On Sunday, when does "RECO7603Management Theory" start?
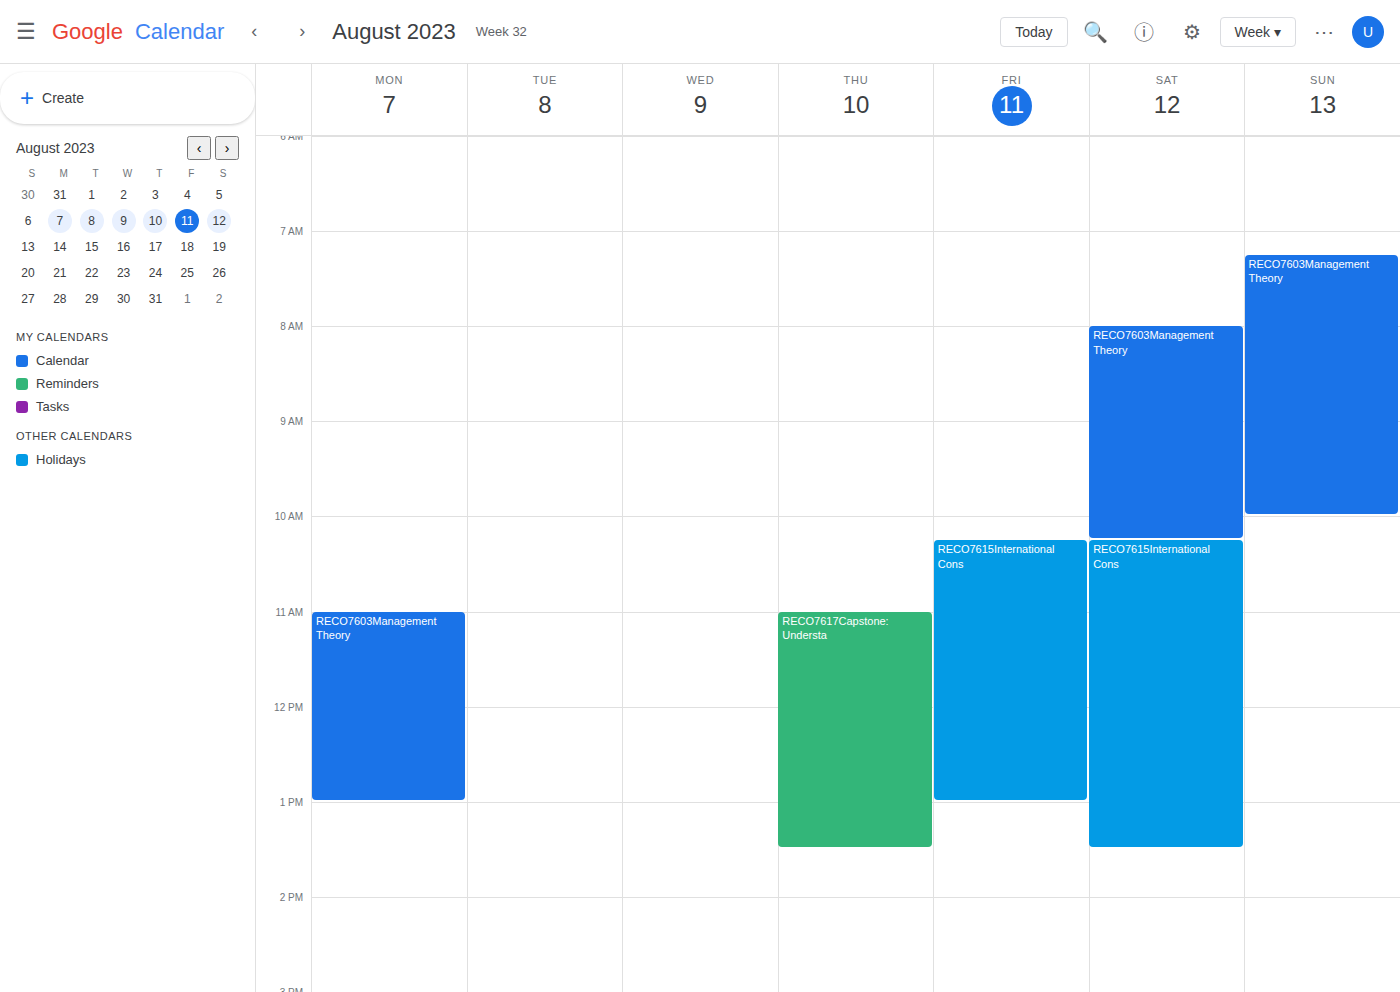
7:15 AM